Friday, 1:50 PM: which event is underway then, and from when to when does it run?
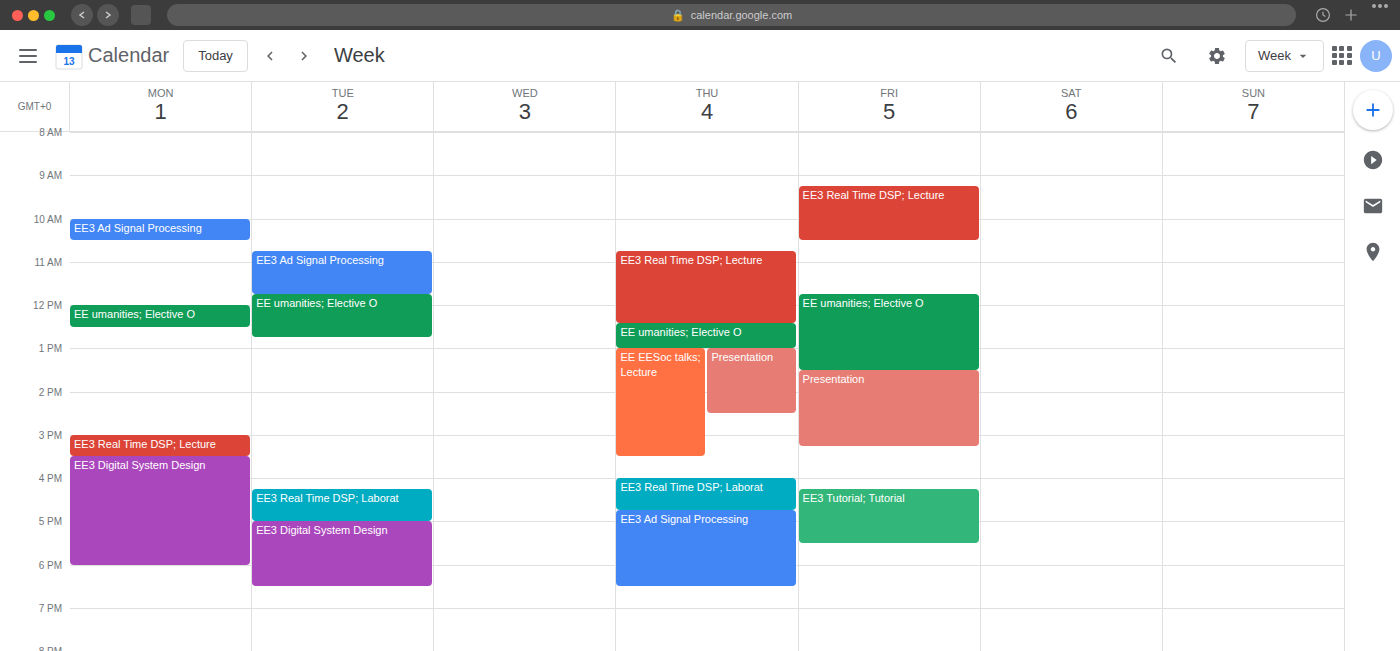
"Presentation", 1:30 PM to 3:15 PM